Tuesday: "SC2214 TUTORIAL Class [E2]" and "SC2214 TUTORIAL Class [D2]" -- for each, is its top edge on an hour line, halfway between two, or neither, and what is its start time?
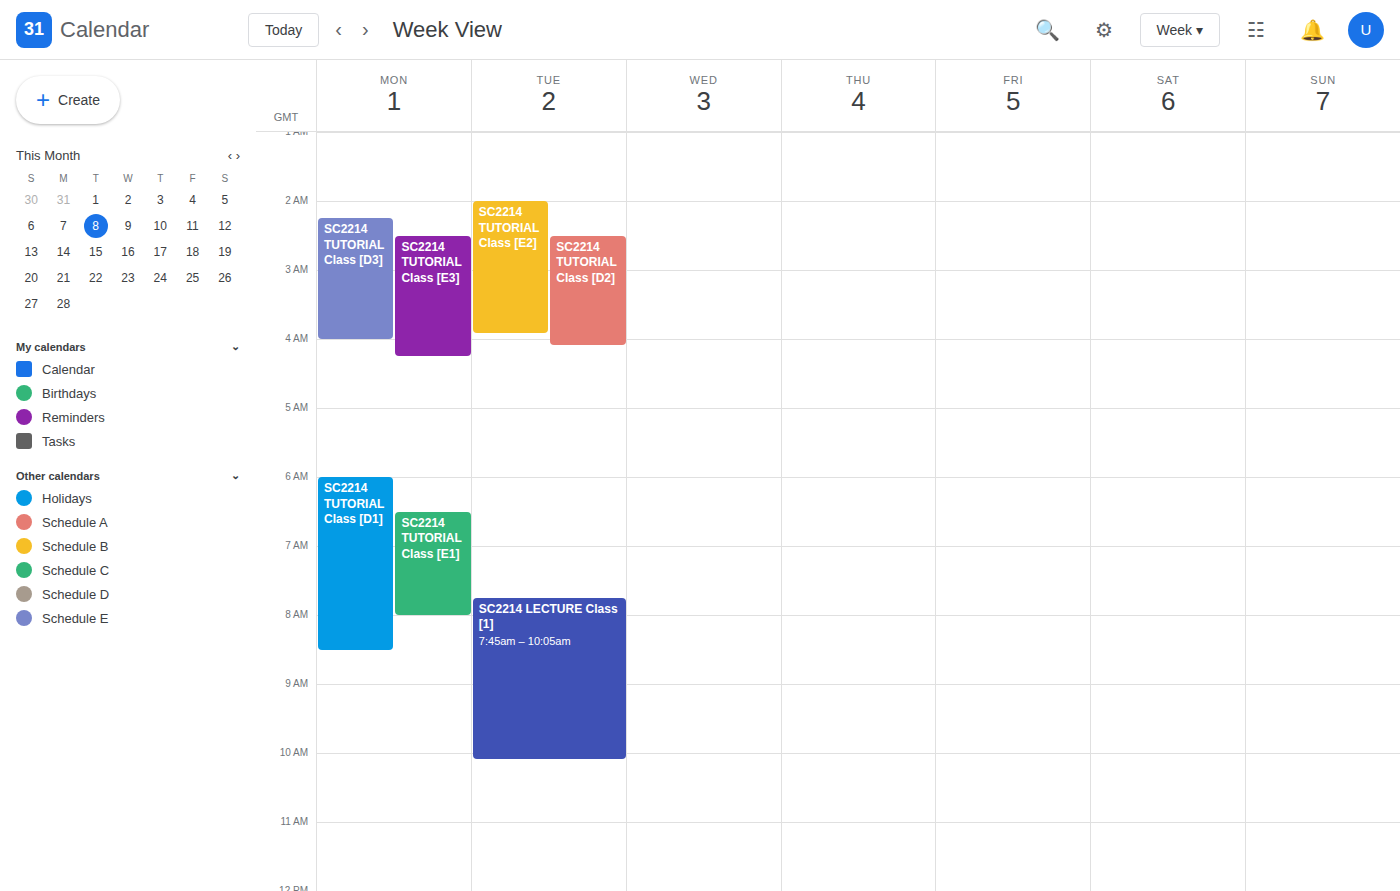
"SC2214 TUTORIAL Class [E2]": 02:00, exactly on the 02:00 line. "SC2214 TUTORIAL Class [D2]": 02:30, halfway between the 02:00 and 03:00 lines.